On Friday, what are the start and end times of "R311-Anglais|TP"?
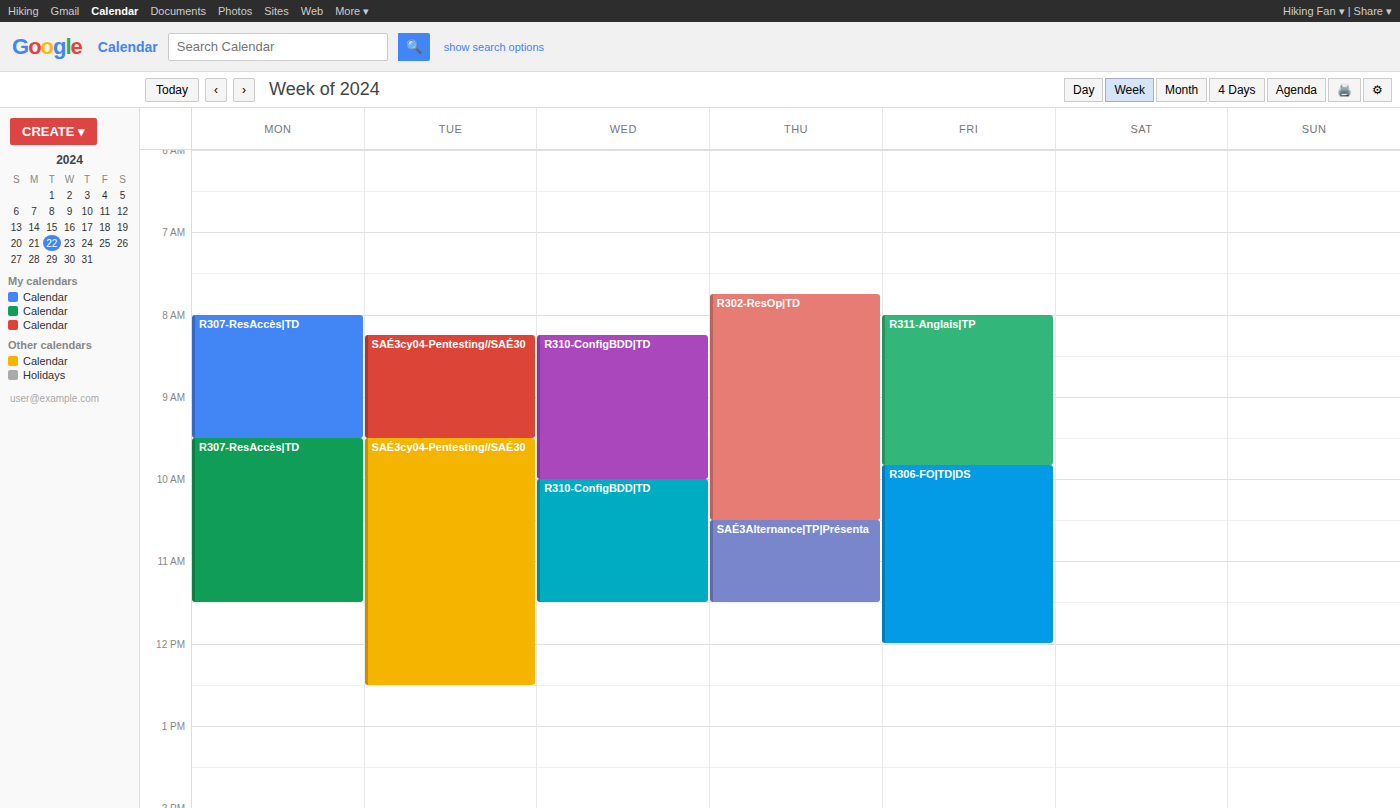
8:00 AM to 9:50 AM